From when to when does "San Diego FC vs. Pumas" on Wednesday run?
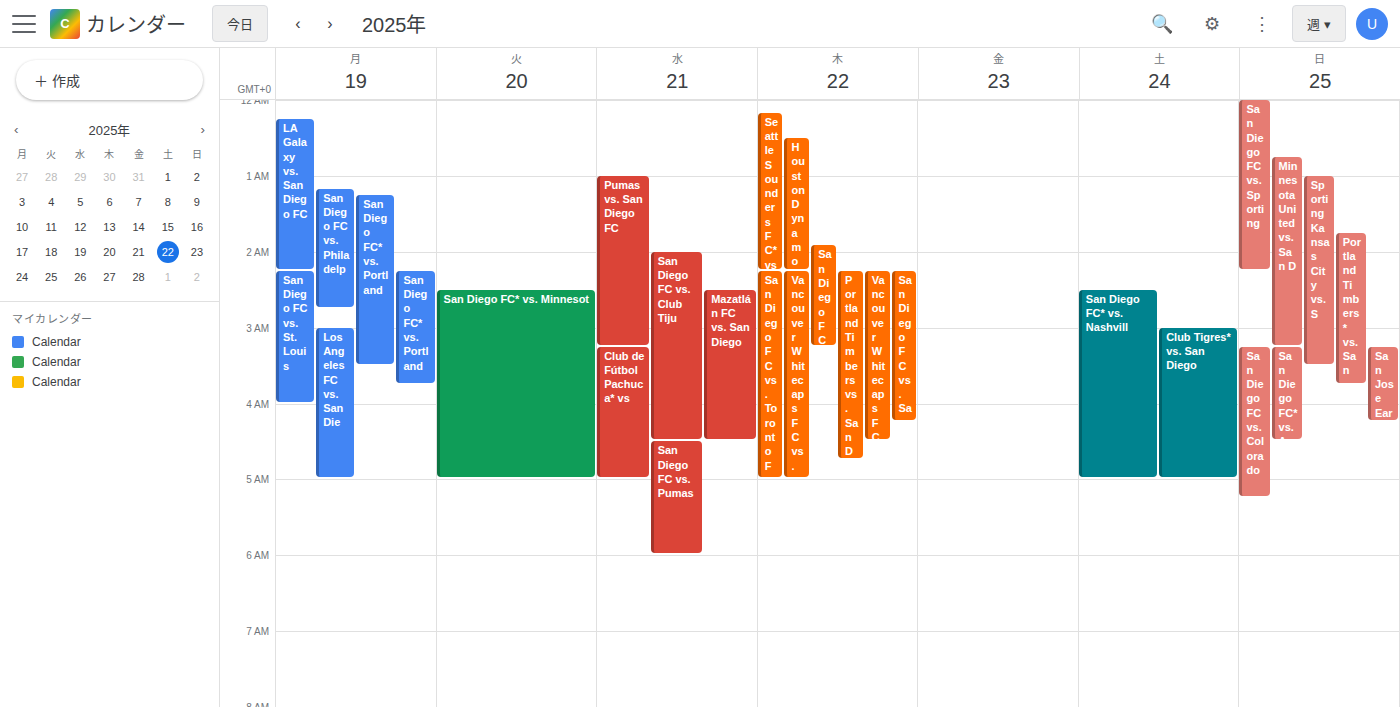
4:30 AM to 6:00 AM